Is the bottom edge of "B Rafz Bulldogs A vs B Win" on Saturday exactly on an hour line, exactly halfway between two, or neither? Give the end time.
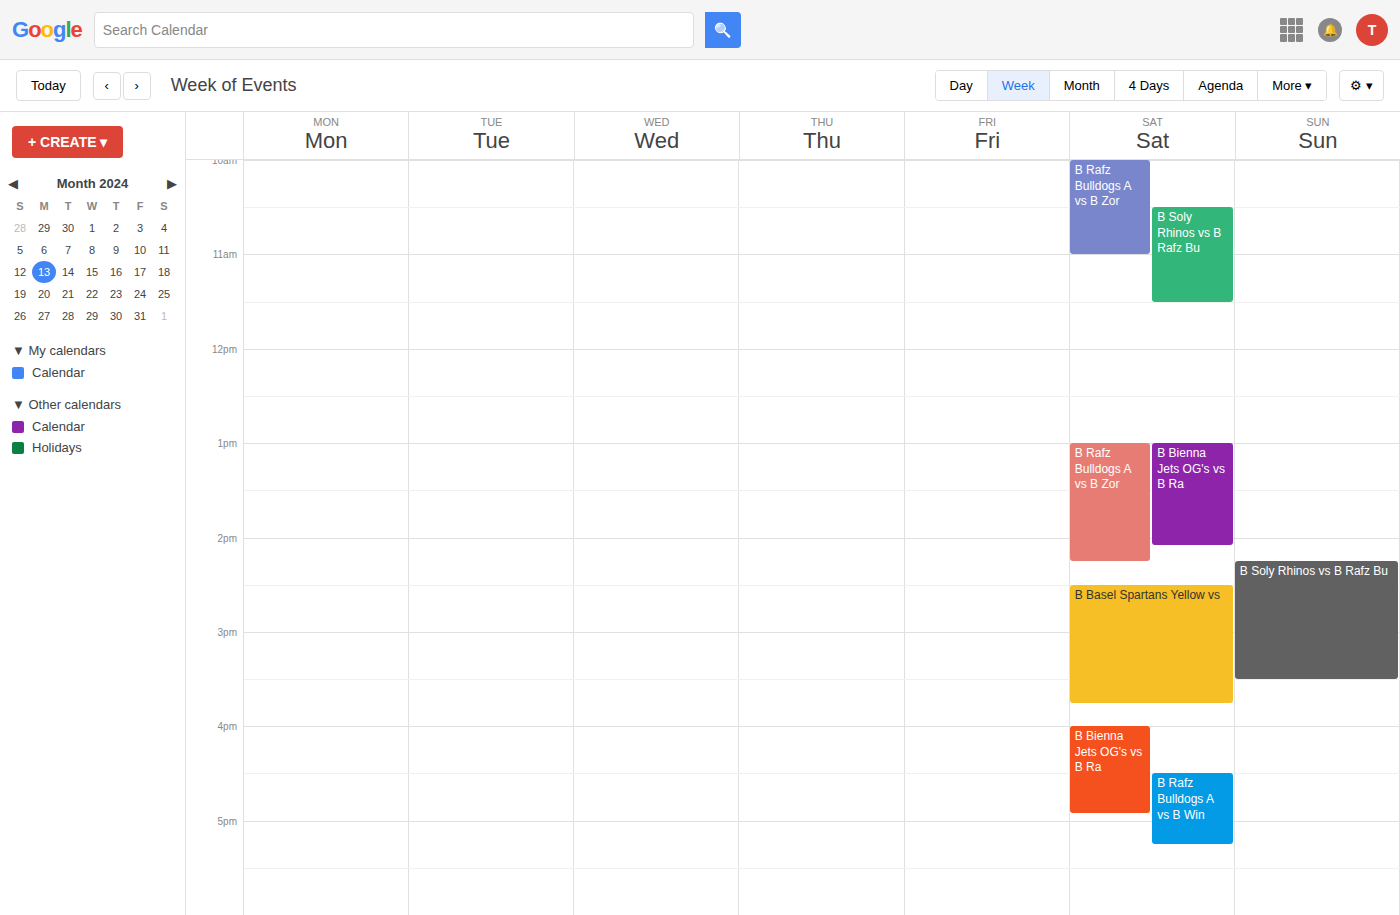
5:15 PM -- neither: a quarter of the way from the 5 PM line to the 6 PM line.